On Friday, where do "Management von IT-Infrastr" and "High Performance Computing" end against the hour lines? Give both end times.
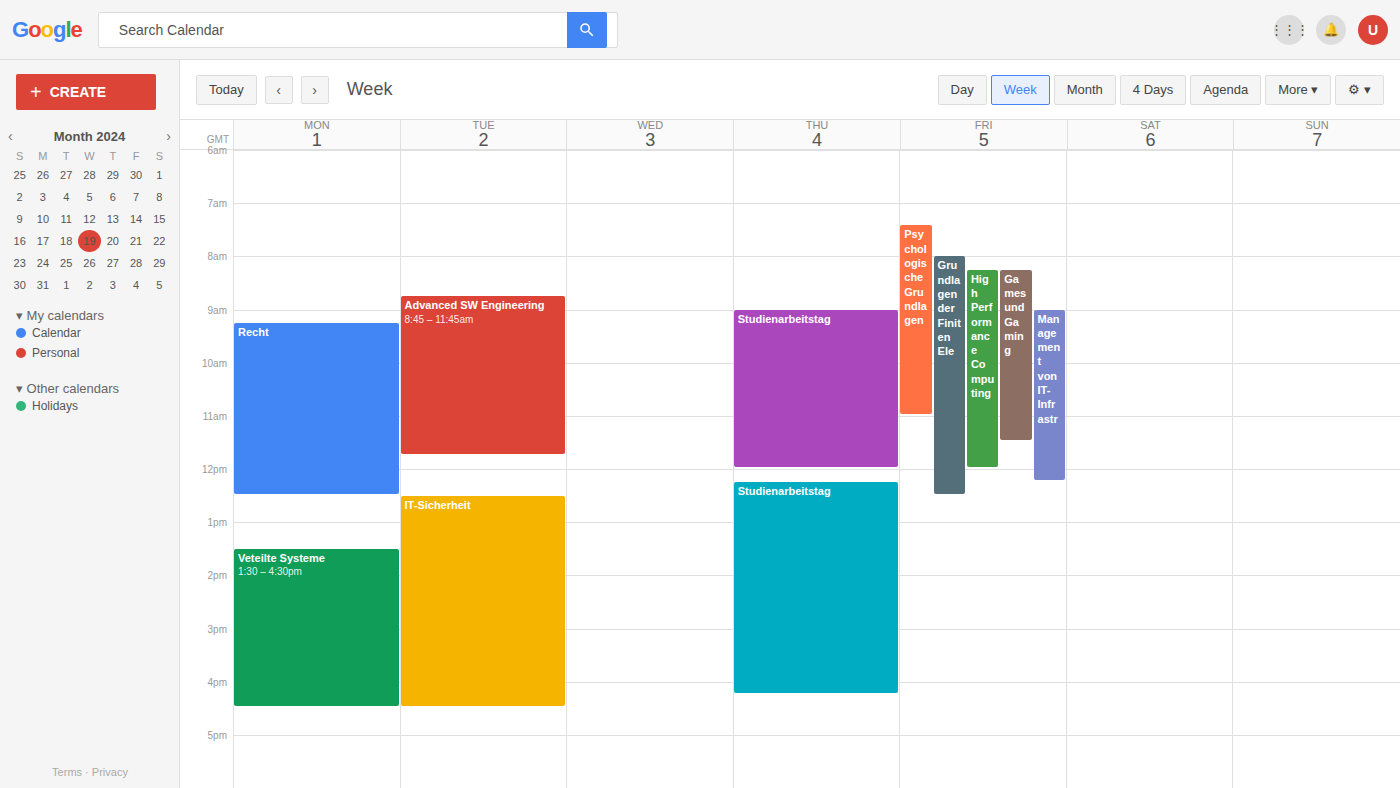
"Management von IT-Infrastr": 12:15 PM, neither: a quarter of the way from the 12 PM line to the 1 PM line. "High Performance Computing": 12:00 PM, exactly on the 12 PM line.